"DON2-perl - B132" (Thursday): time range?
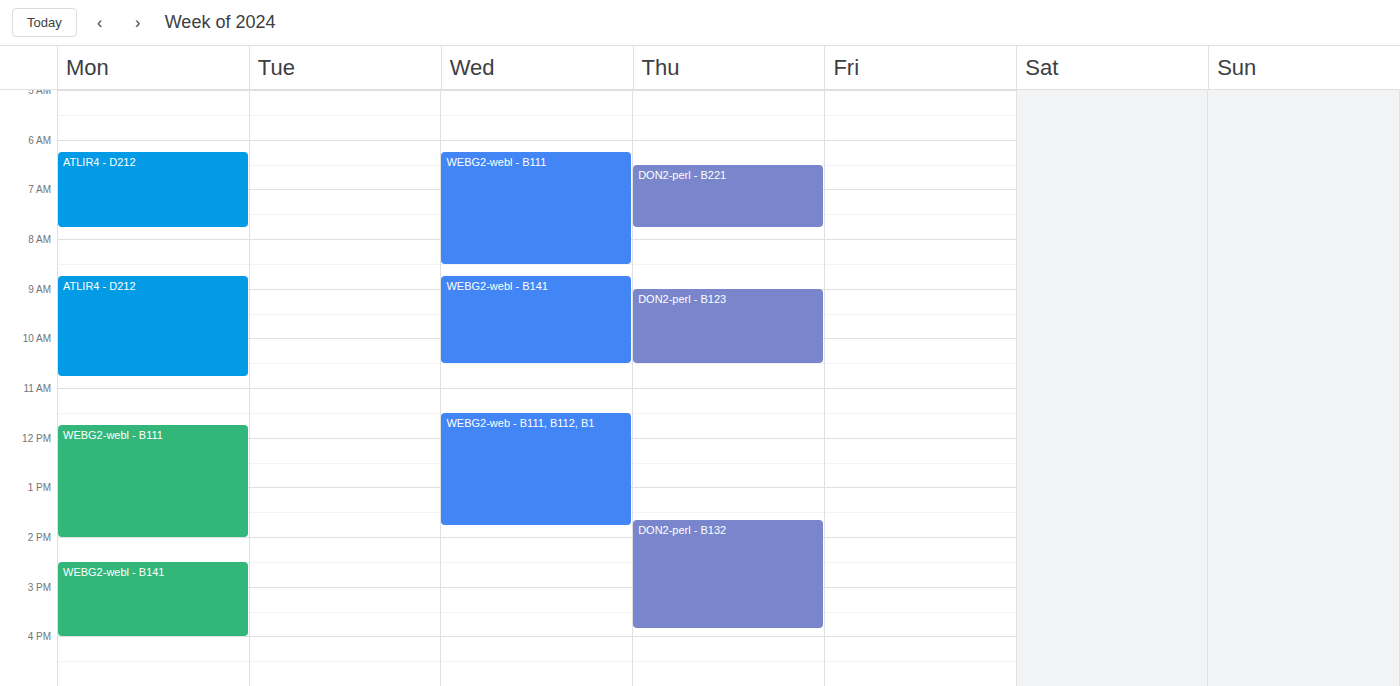
1:40 PM to 3:50 PM